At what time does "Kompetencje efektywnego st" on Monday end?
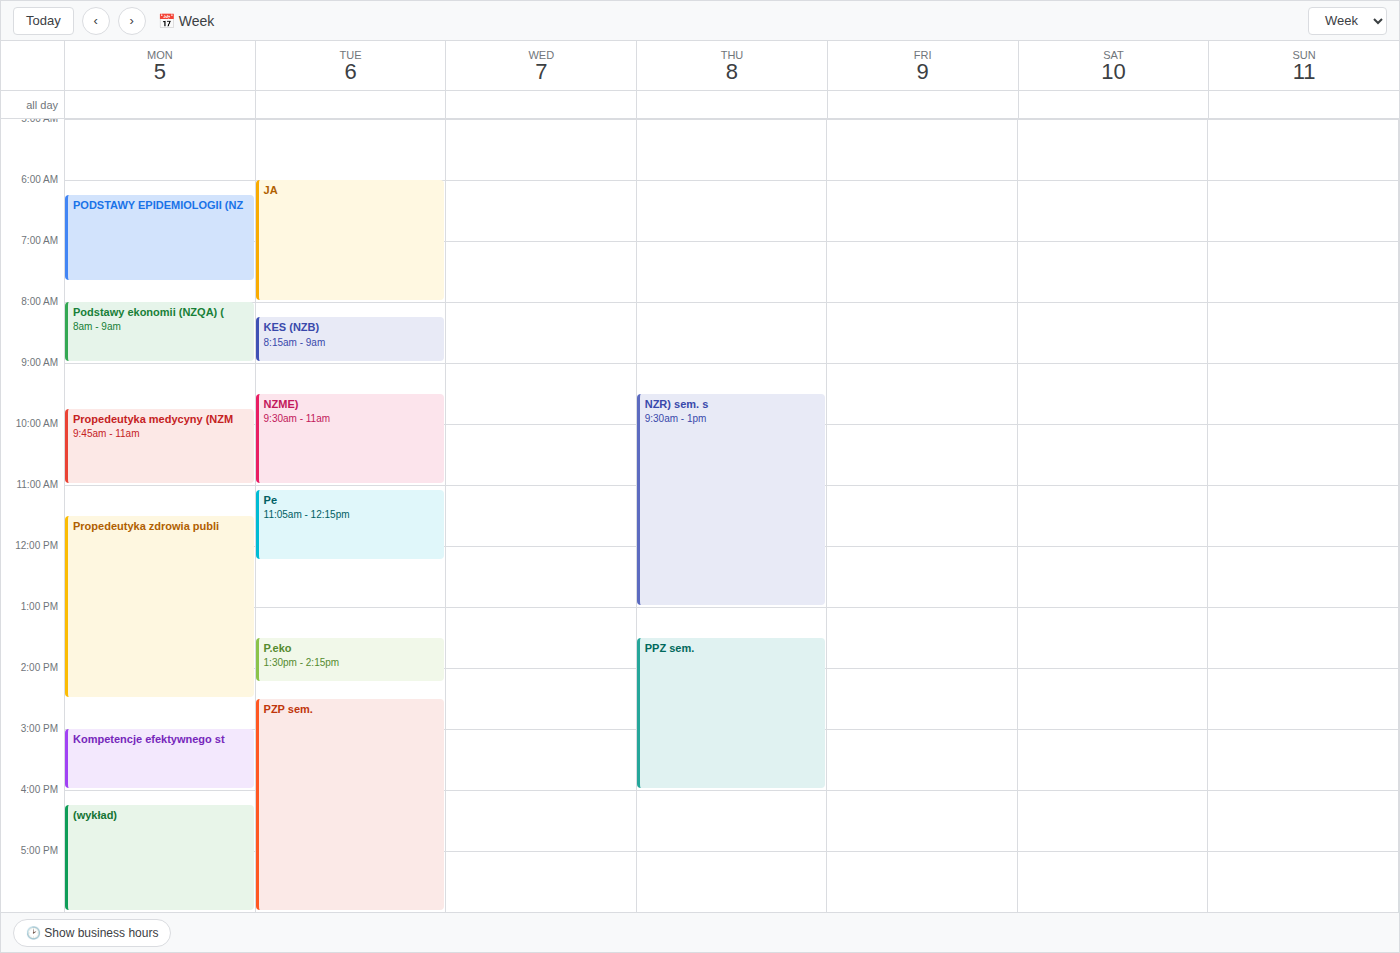
4:00 PM